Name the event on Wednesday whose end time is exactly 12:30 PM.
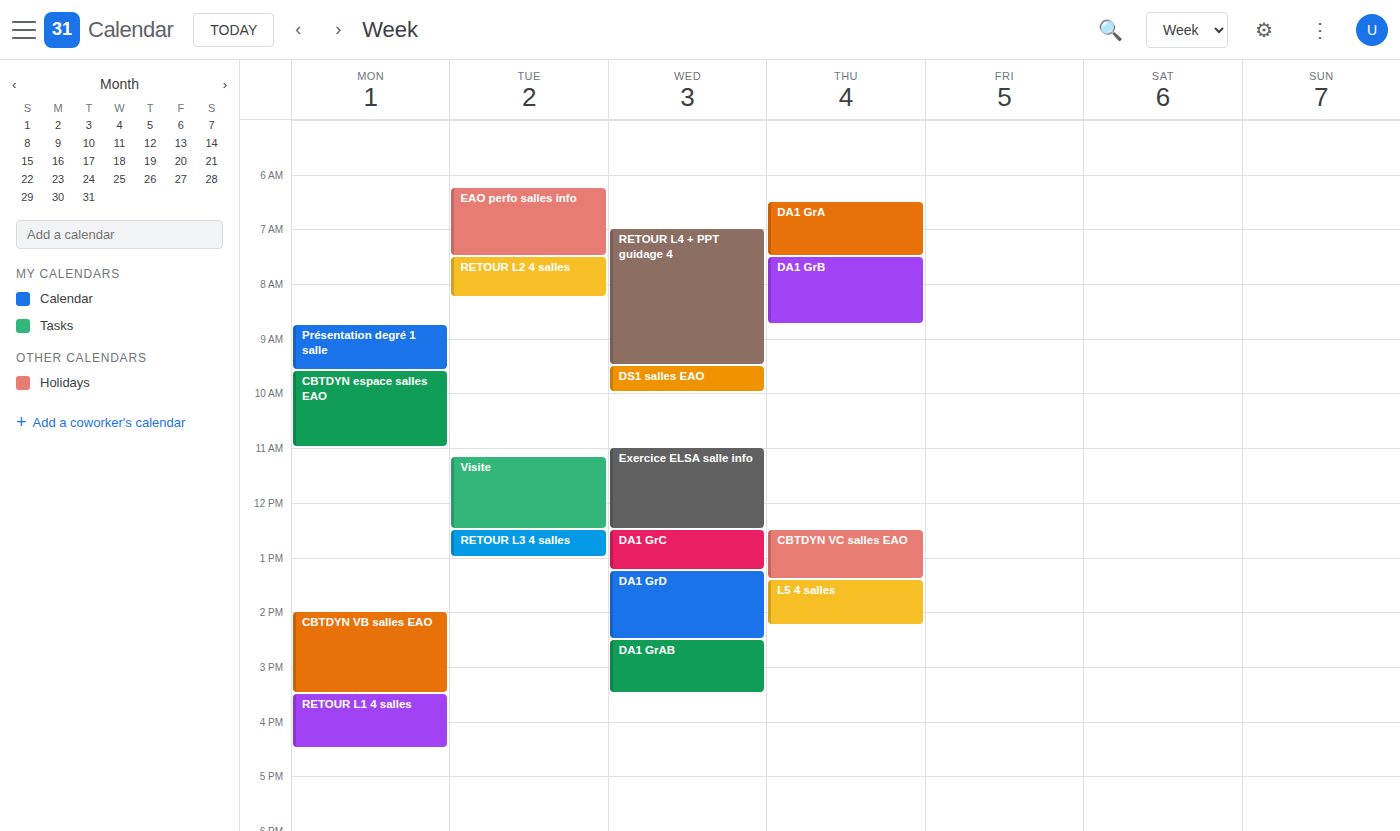
"Exercice ELSA salle info"